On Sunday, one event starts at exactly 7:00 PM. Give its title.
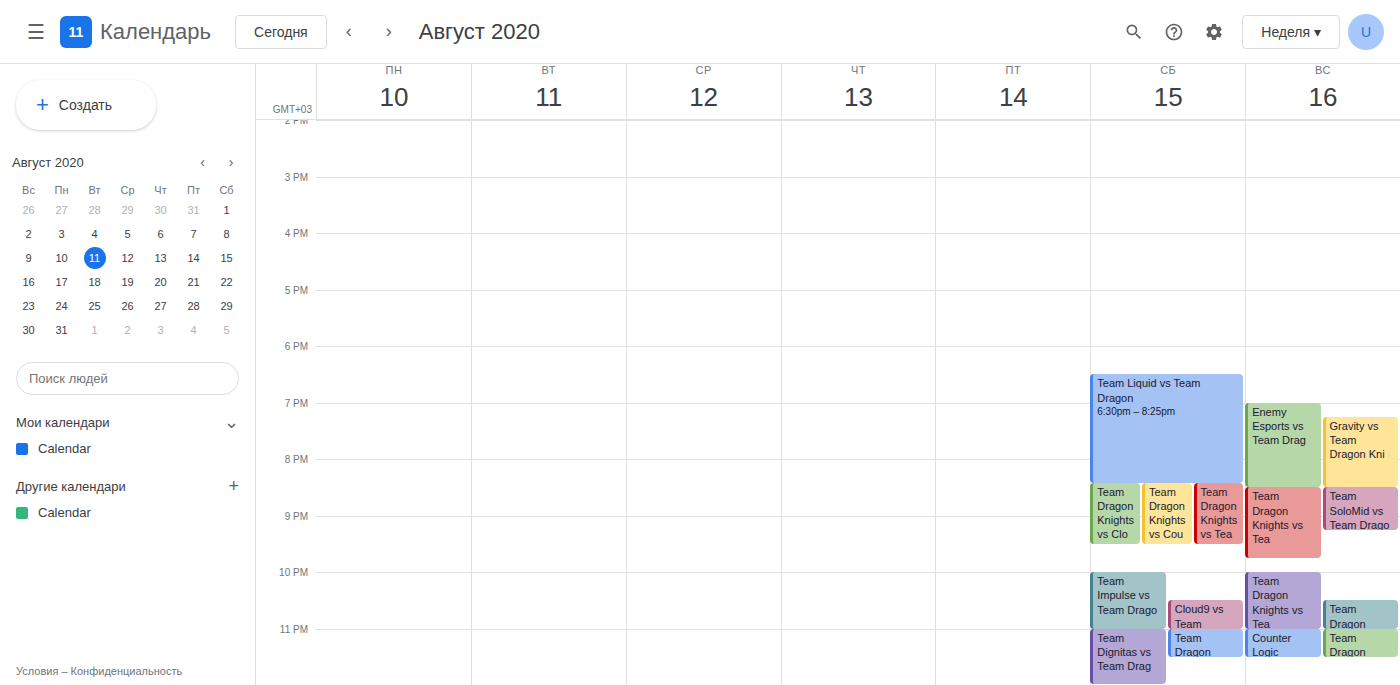
"Enemy Esports vs Team Drag"